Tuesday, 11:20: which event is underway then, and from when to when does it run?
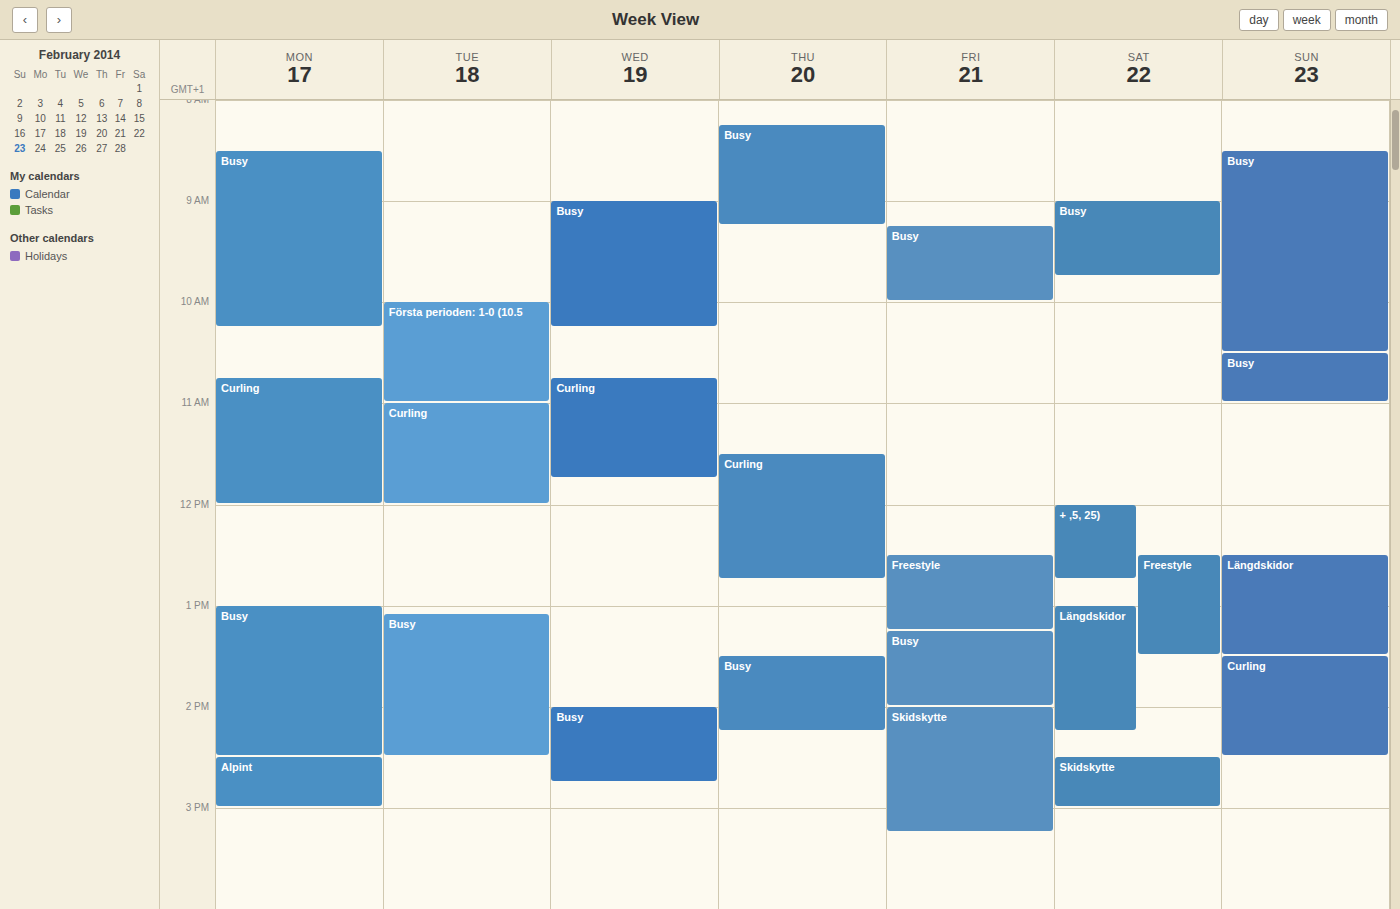
"Curling", 11:00 to 12:00